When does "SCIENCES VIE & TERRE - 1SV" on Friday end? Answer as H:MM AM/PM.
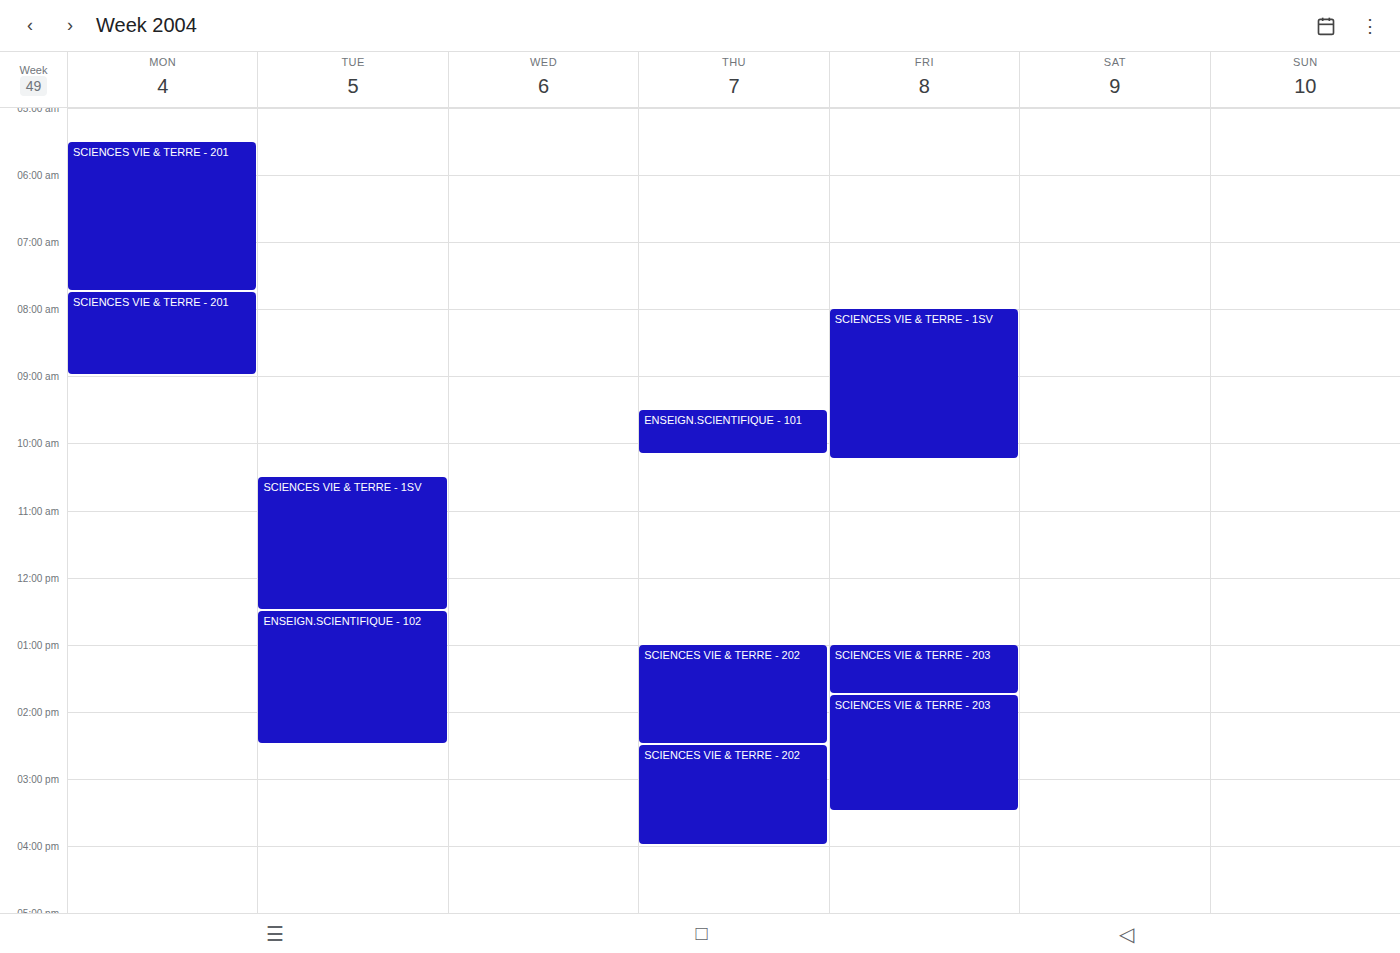
10:15 AM